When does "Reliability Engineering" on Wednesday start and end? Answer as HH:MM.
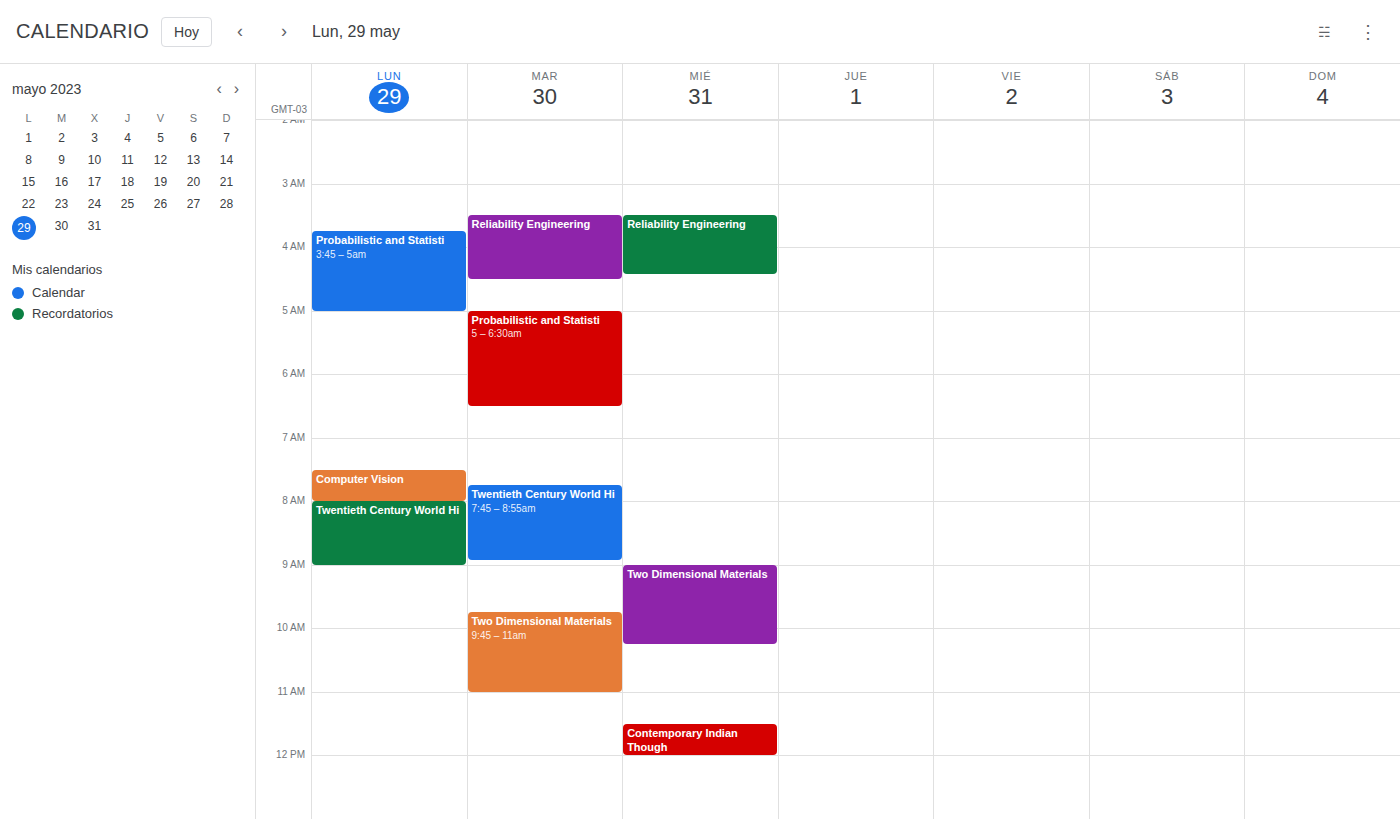
03:30 to 04:25